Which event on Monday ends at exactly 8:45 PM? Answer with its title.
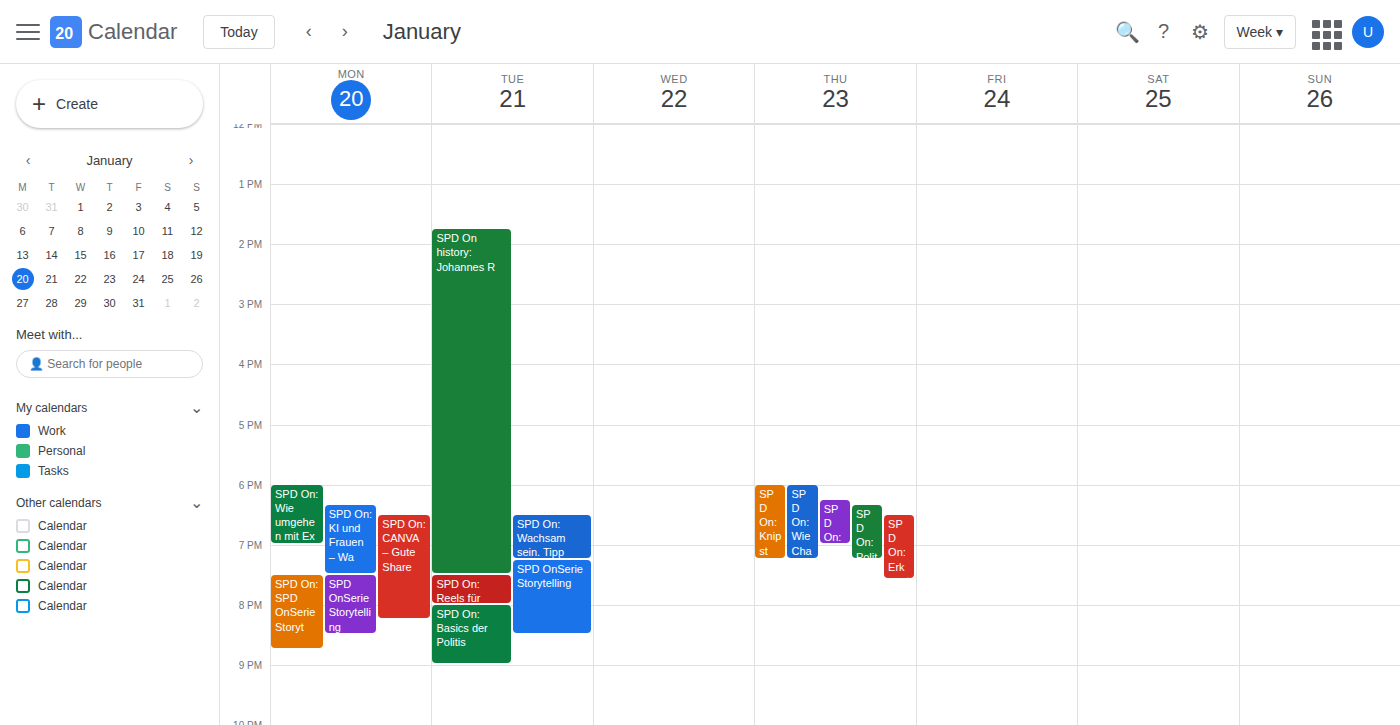
"SPD On: SPD OnSerie Storyt"